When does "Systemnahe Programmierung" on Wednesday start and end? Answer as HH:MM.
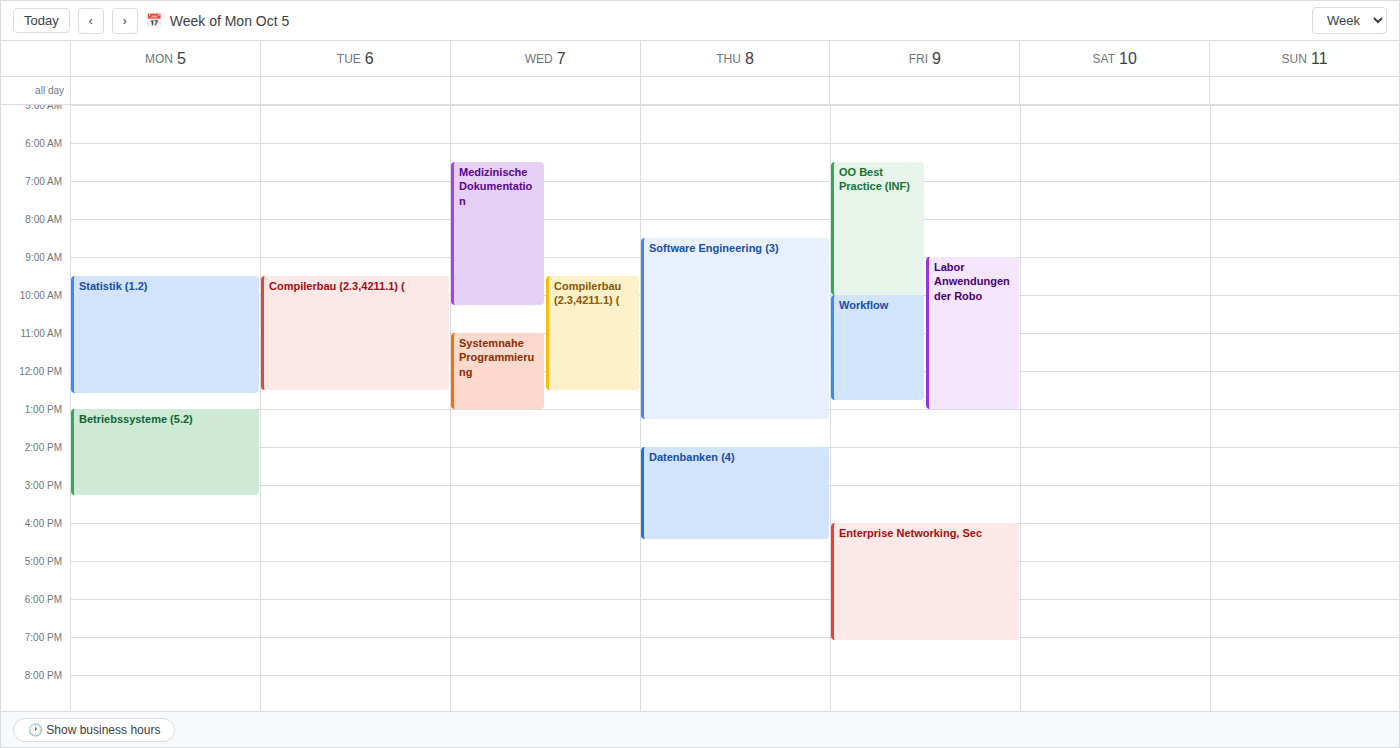
11:00 to 13:00